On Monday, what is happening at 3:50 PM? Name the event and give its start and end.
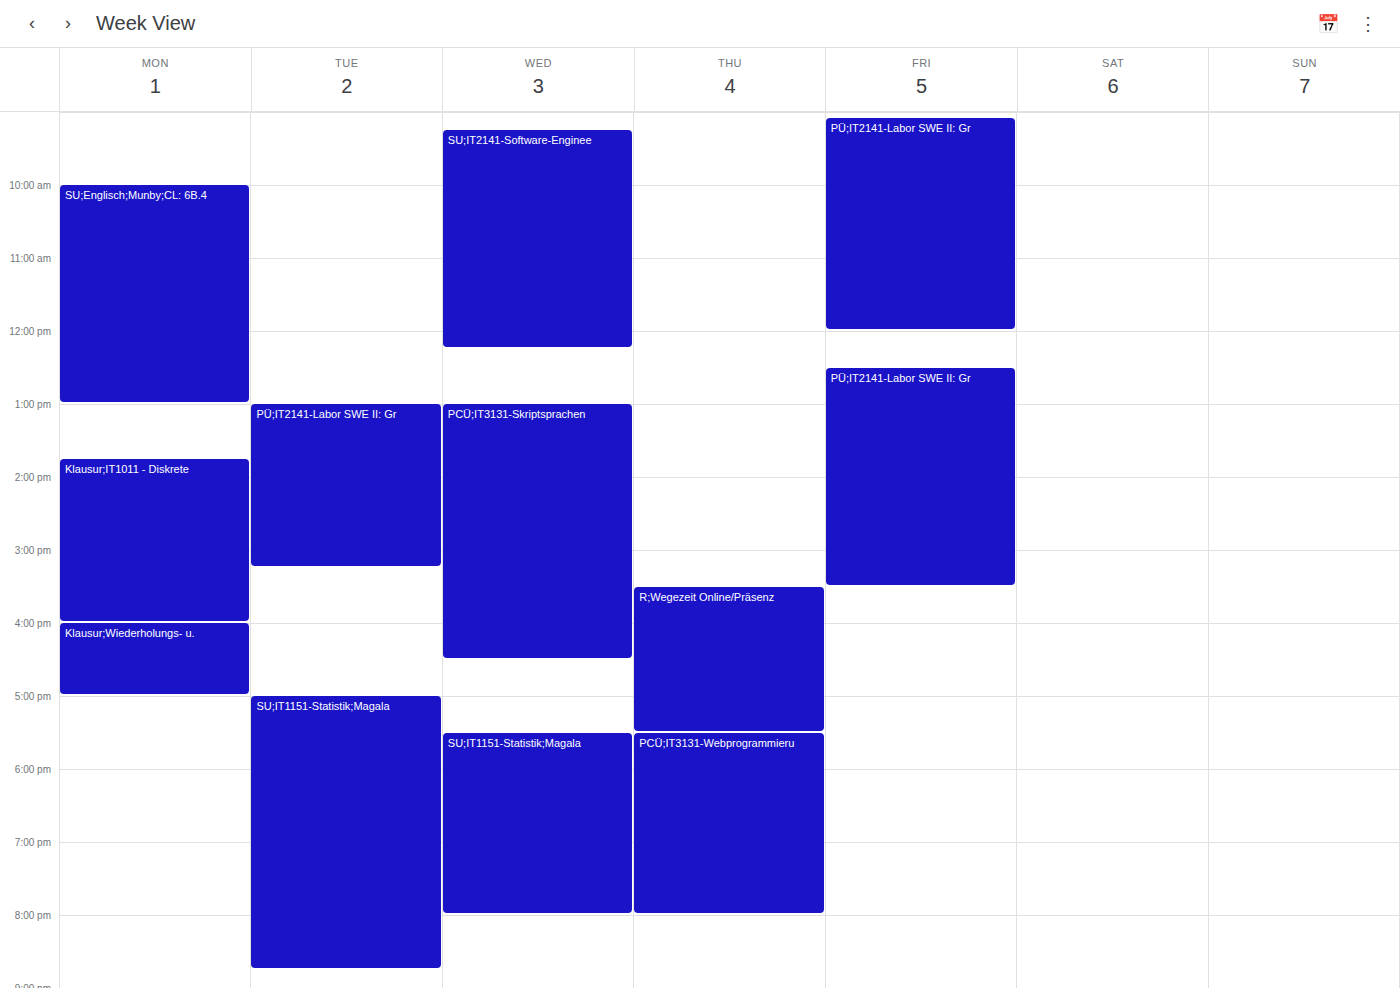
"Klausur;IT1011 - Diskrete", 1:45 PM to 4:00 PM